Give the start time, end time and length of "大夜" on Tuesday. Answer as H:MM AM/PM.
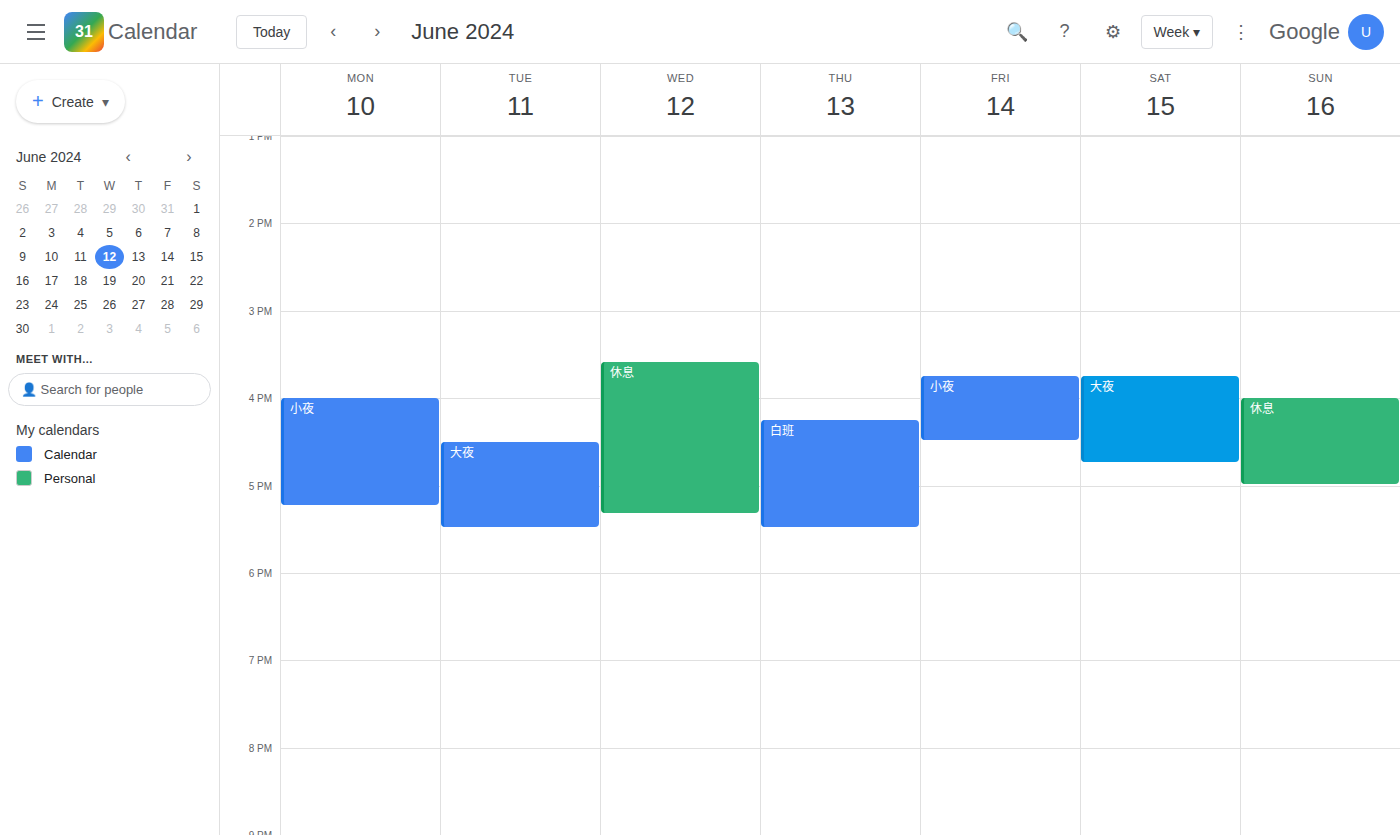
4:30 PM to 5:30 PM, 1 hour